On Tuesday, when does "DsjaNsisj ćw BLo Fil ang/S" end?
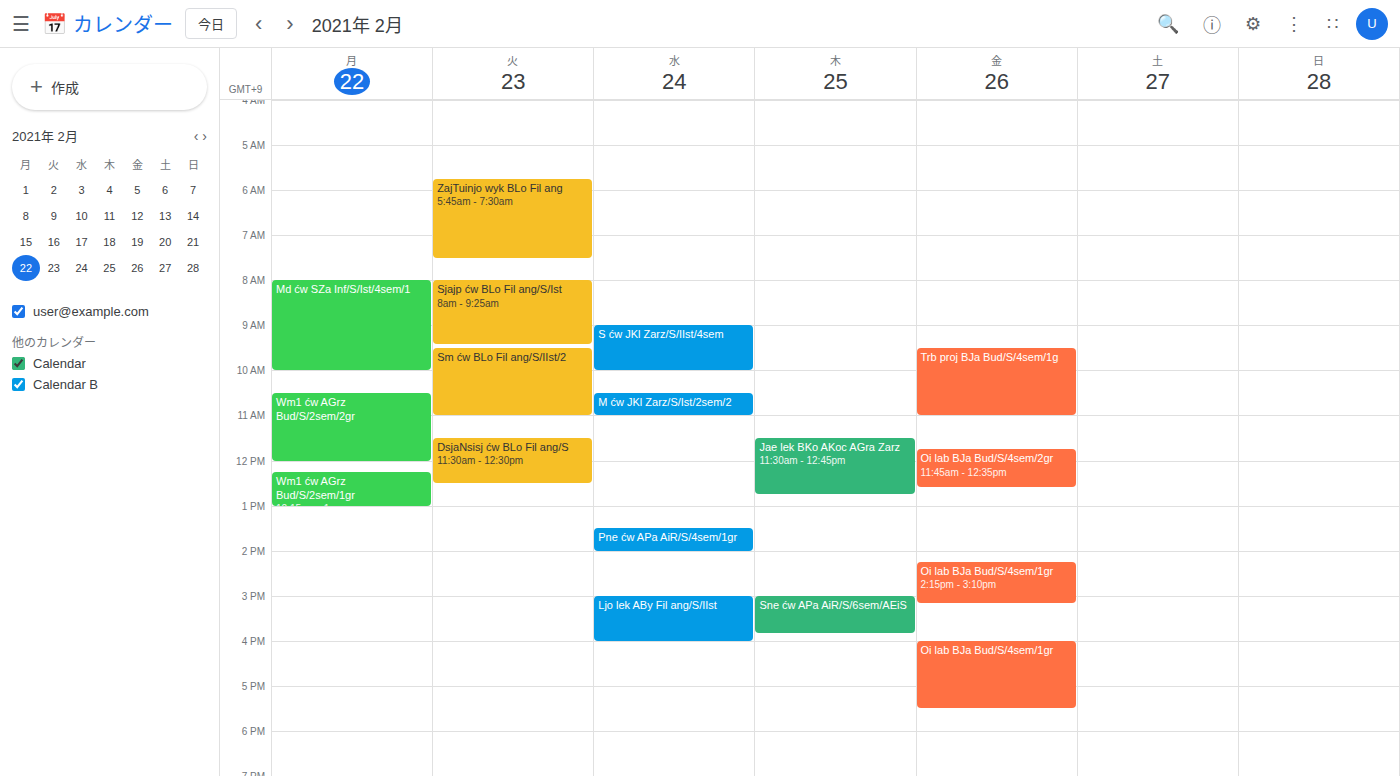
12:30 PM